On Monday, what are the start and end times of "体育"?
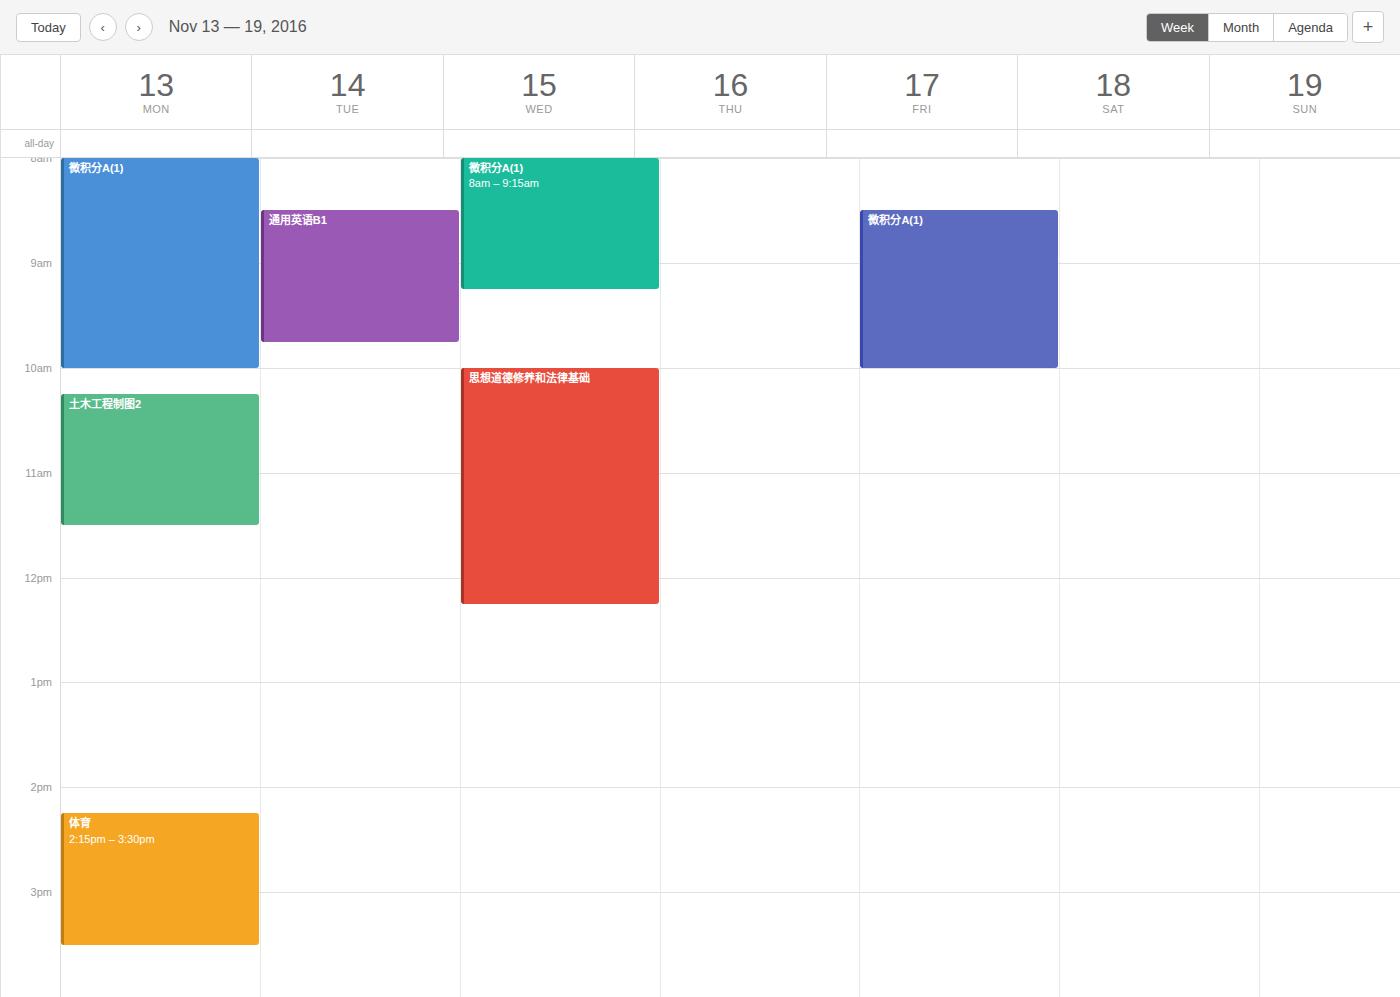
2:15 PM to 3:30 PM